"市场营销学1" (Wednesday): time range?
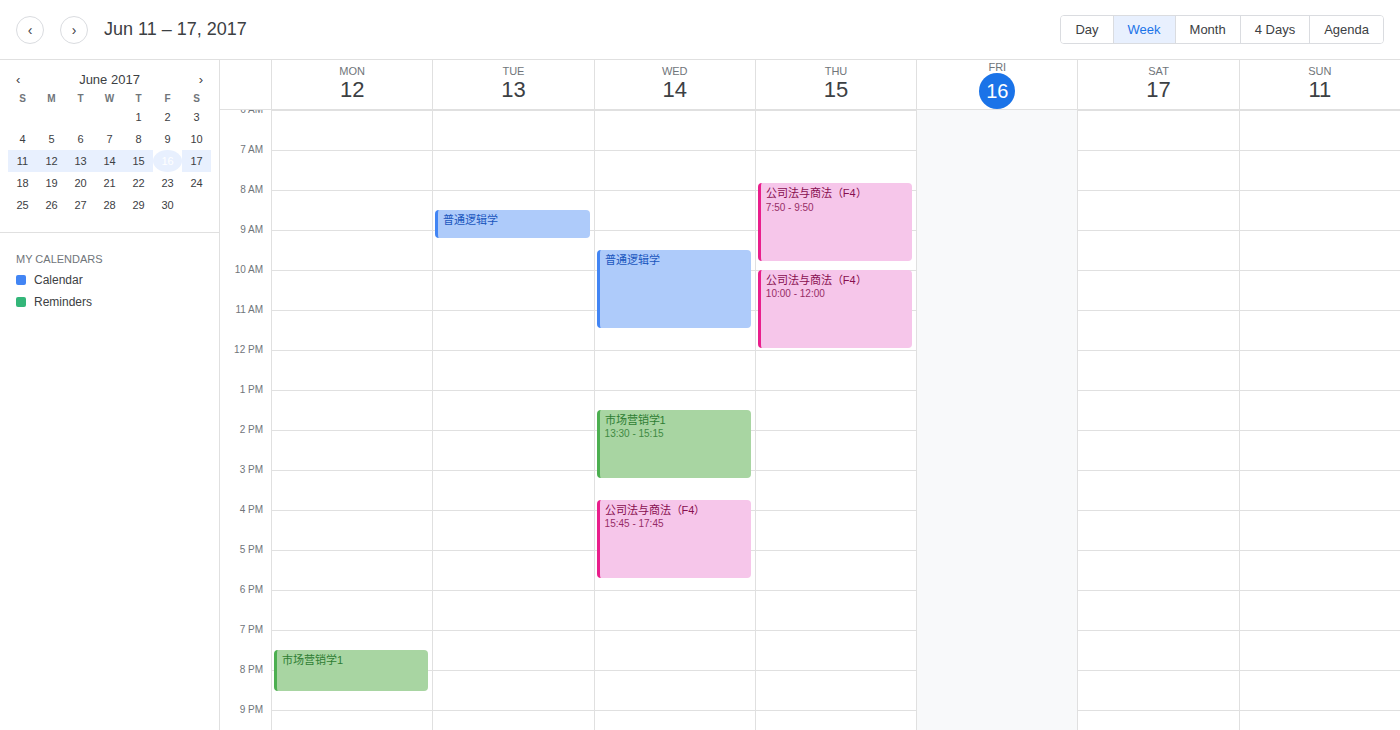
1:30 PM to 3:15 PM